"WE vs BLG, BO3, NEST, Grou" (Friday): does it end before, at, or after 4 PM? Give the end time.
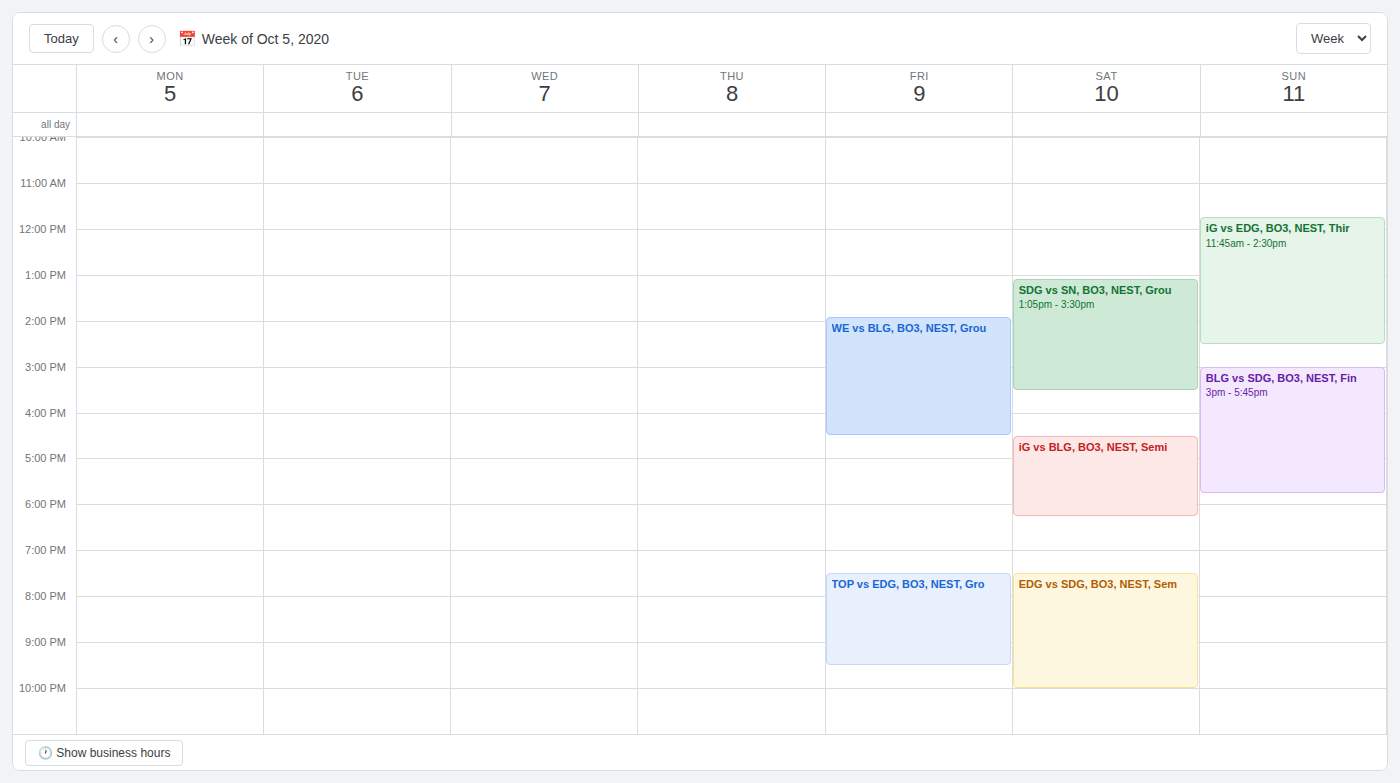
4:30 PM -- after 4 PM, 30 minutes below the 4 PM line.